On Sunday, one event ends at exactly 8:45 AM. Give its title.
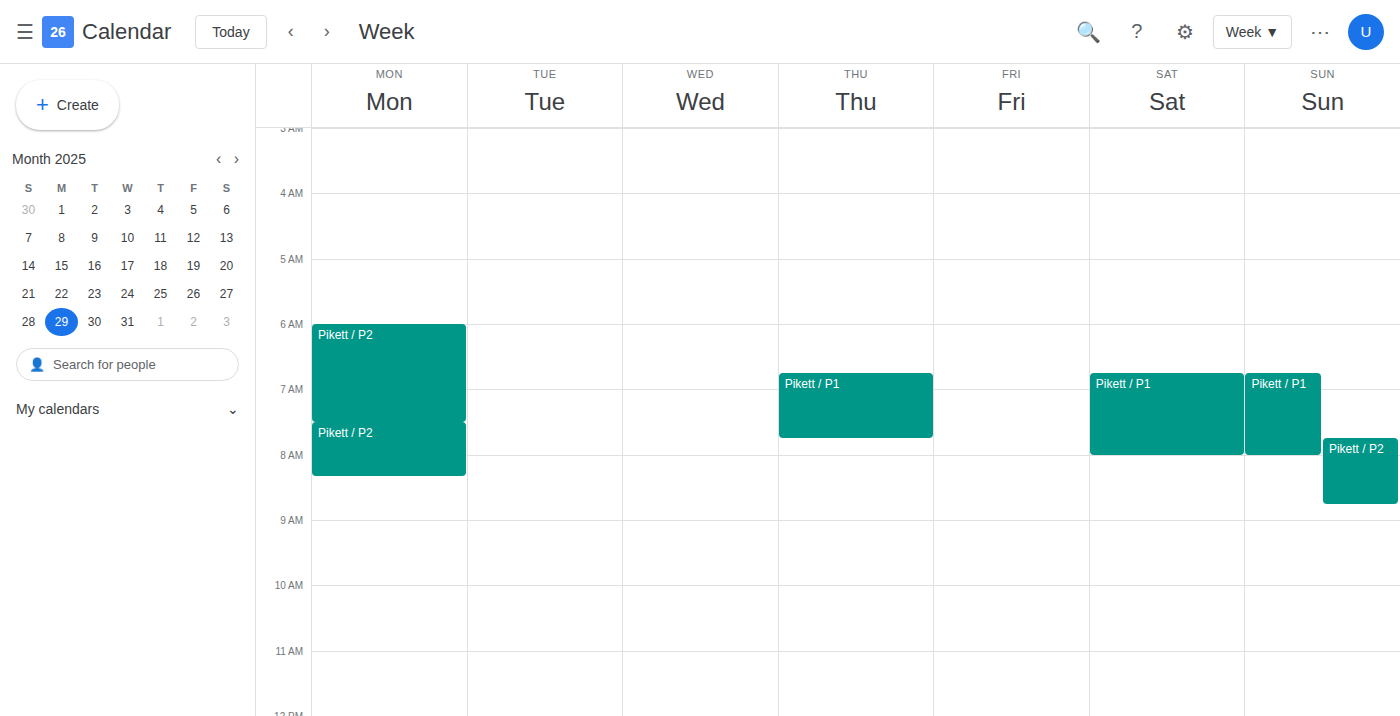
"Pikett / P2"